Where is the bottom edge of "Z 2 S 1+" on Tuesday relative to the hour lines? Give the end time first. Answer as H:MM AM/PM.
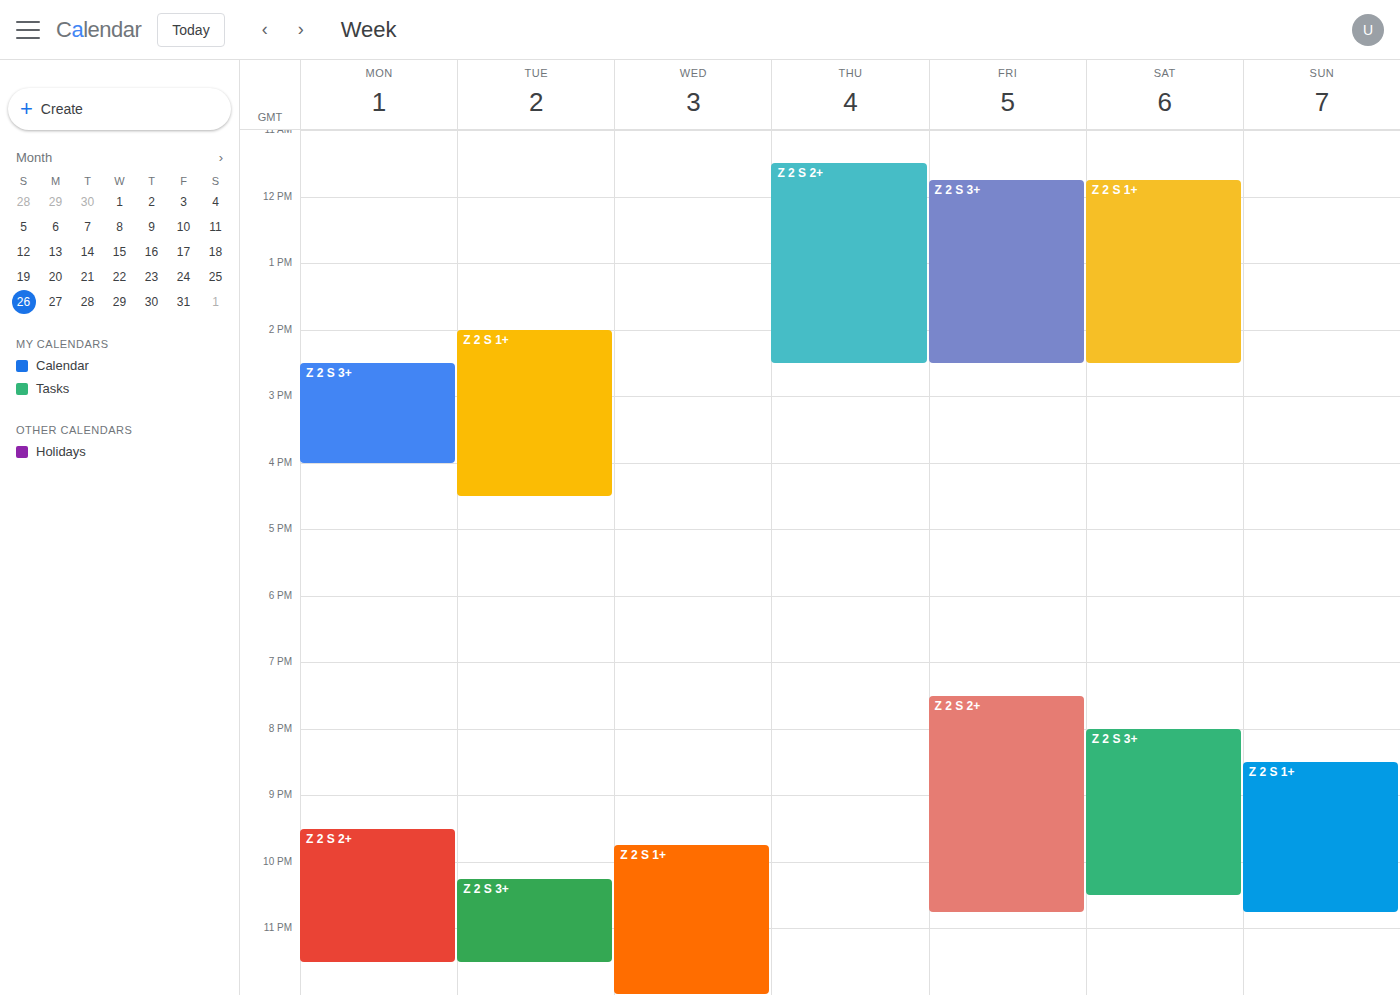
4:30 PM -- halfway between the 4 PM and 5 PM lines.